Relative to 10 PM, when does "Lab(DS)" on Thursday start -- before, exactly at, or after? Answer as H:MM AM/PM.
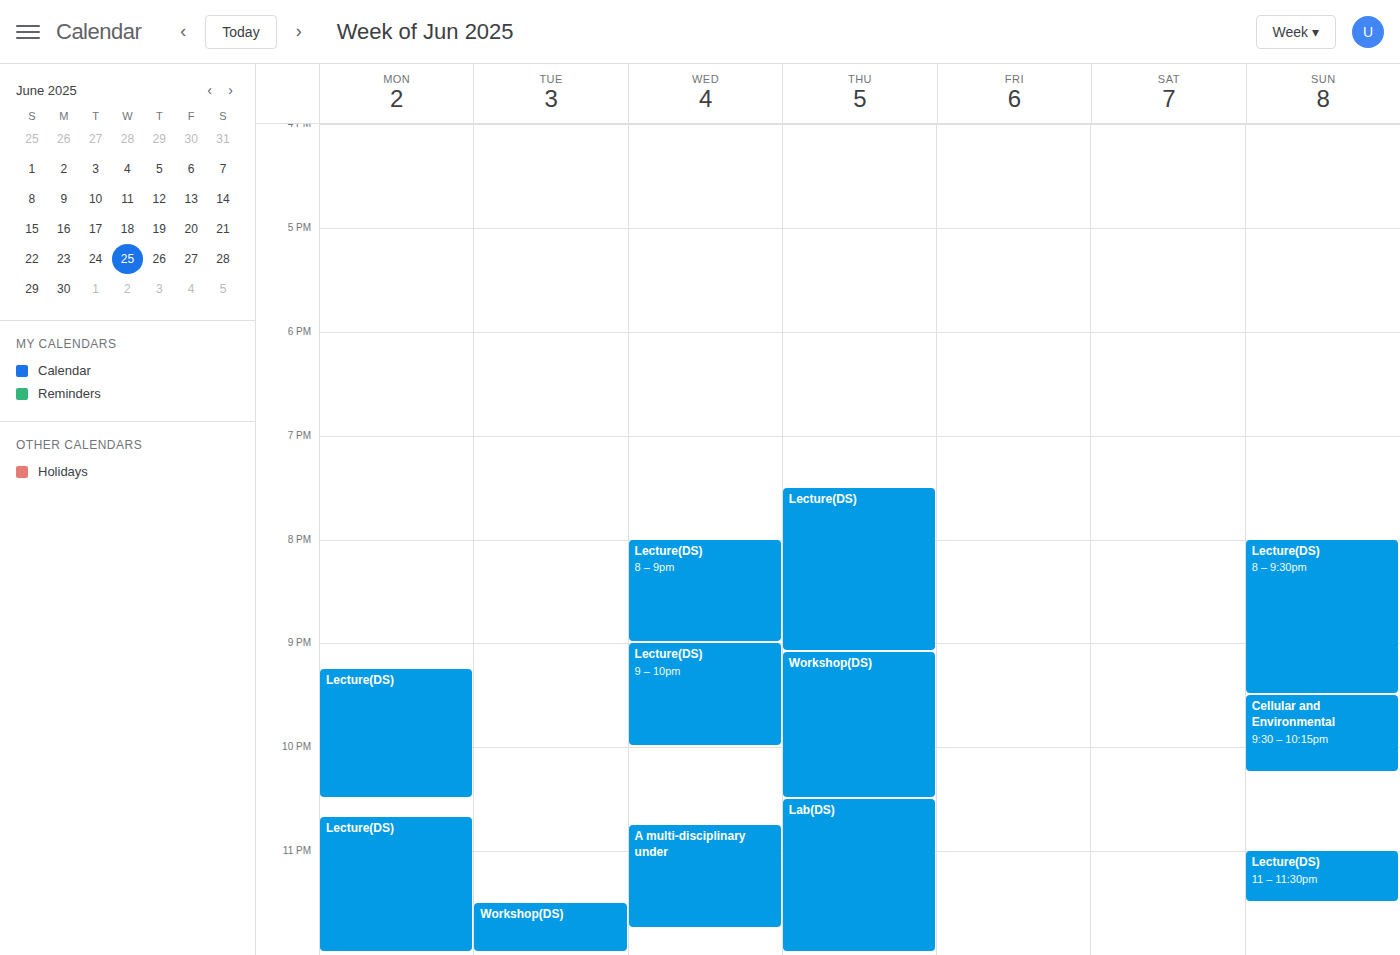
10:30 PM -- after 10 PM, 30 minutes below the 10 PM line.